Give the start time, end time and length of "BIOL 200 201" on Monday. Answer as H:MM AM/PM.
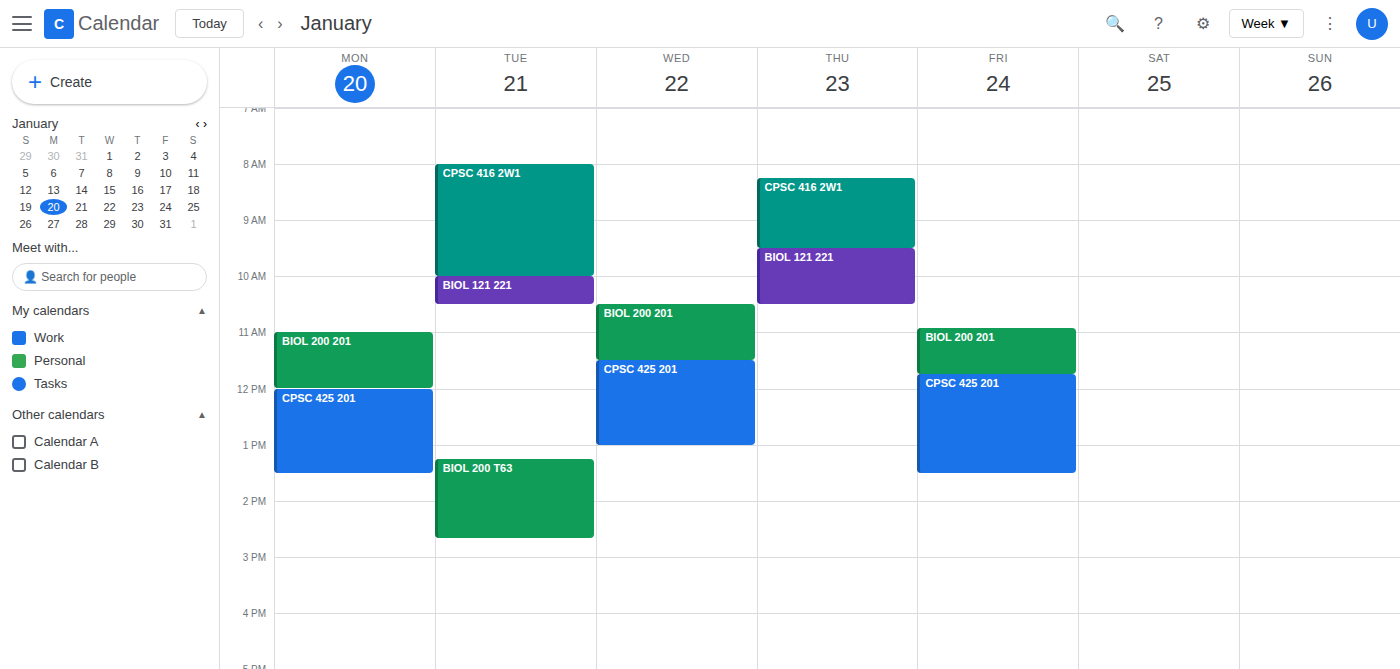
11:00 AM to 12:00 PM, 1 hour